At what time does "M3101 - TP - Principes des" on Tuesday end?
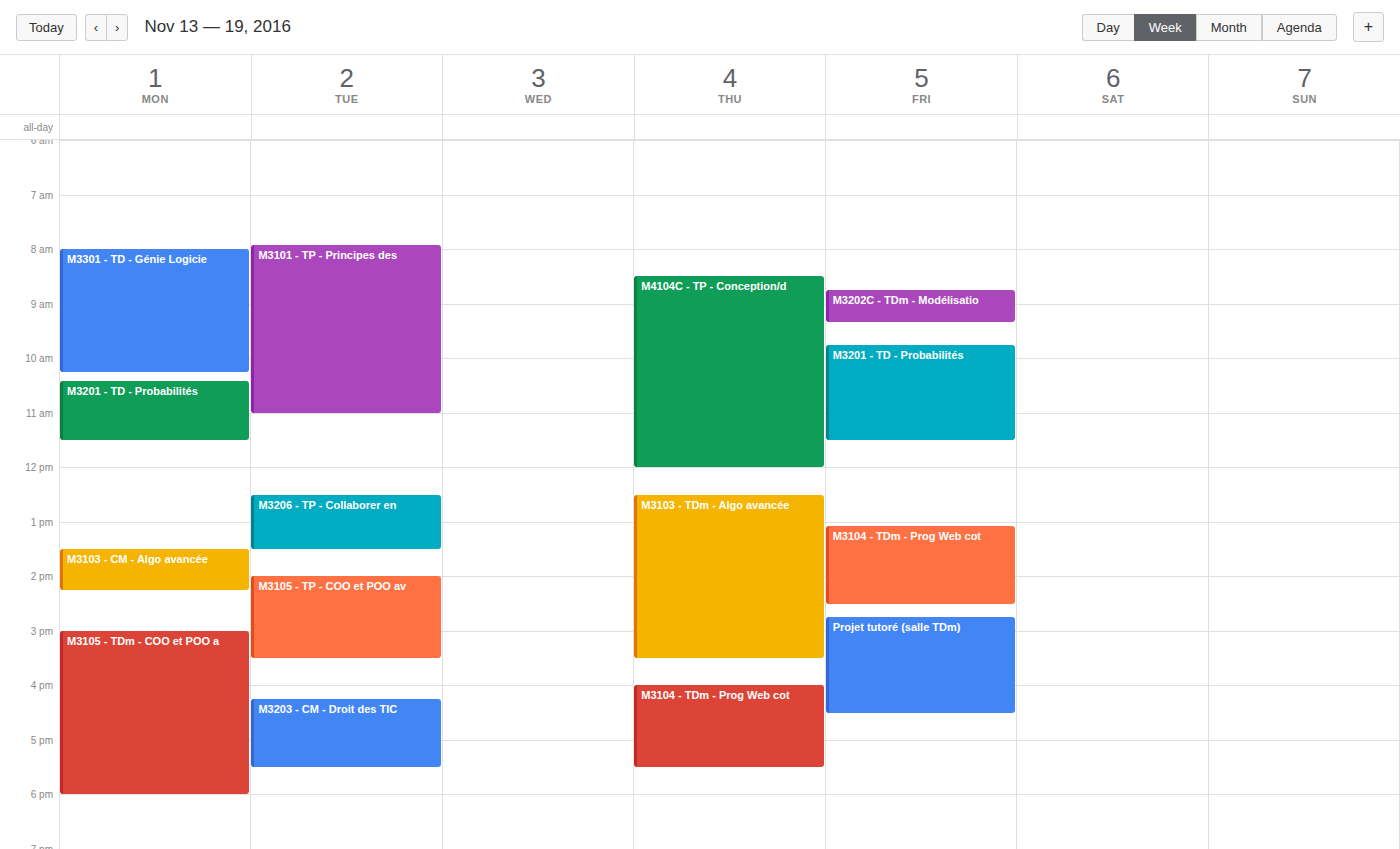
11:00 AM